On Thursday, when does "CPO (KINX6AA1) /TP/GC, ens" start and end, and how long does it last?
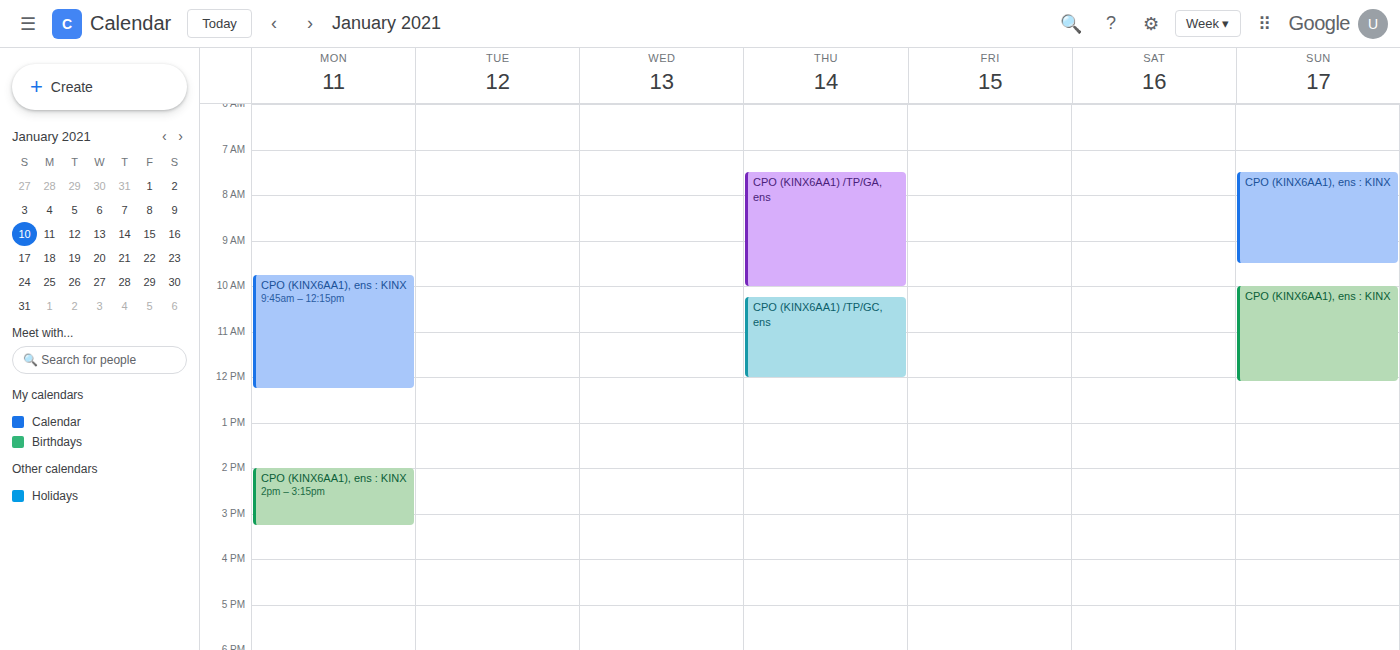
10:15 AM to 12:00 PM, 1 hour 45 minutes